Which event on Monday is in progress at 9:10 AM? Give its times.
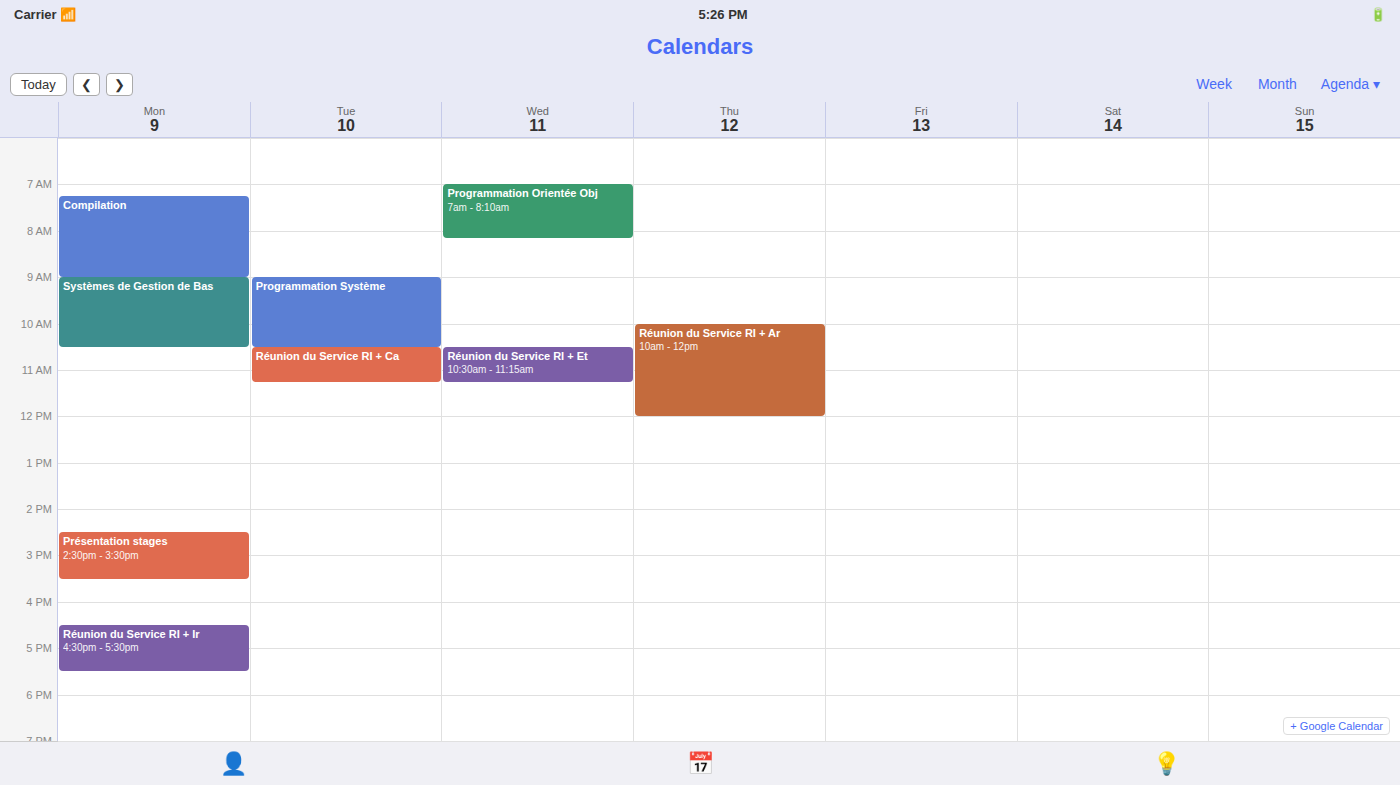
"Systèmes de Gestion de Bas", 9:00 AM to 10:30 AM